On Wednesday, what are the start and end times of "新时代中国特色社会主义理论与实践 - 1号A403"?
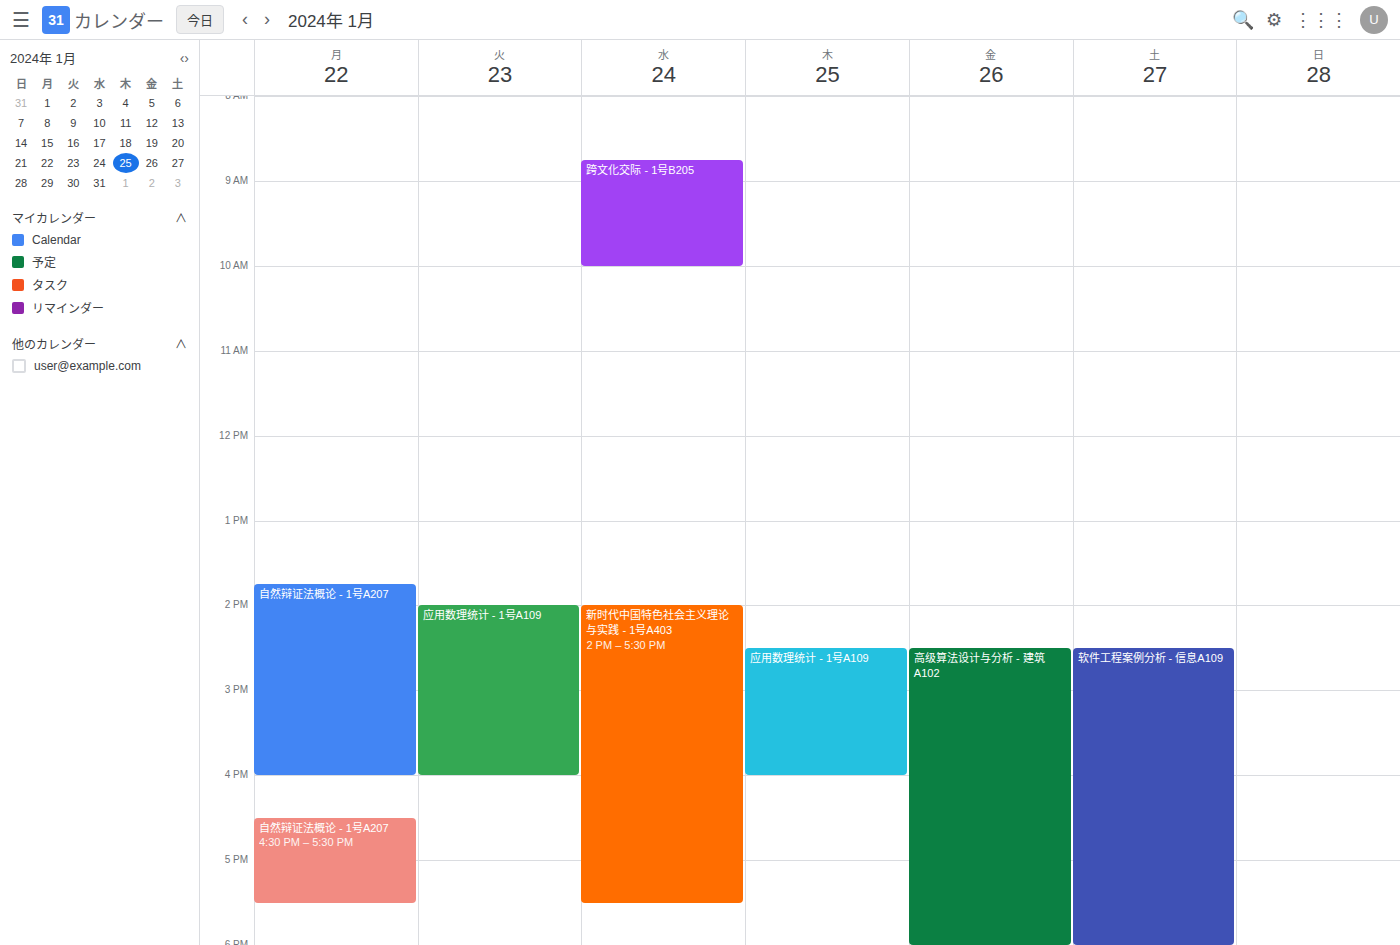
2:00 PM to 5:30 PM